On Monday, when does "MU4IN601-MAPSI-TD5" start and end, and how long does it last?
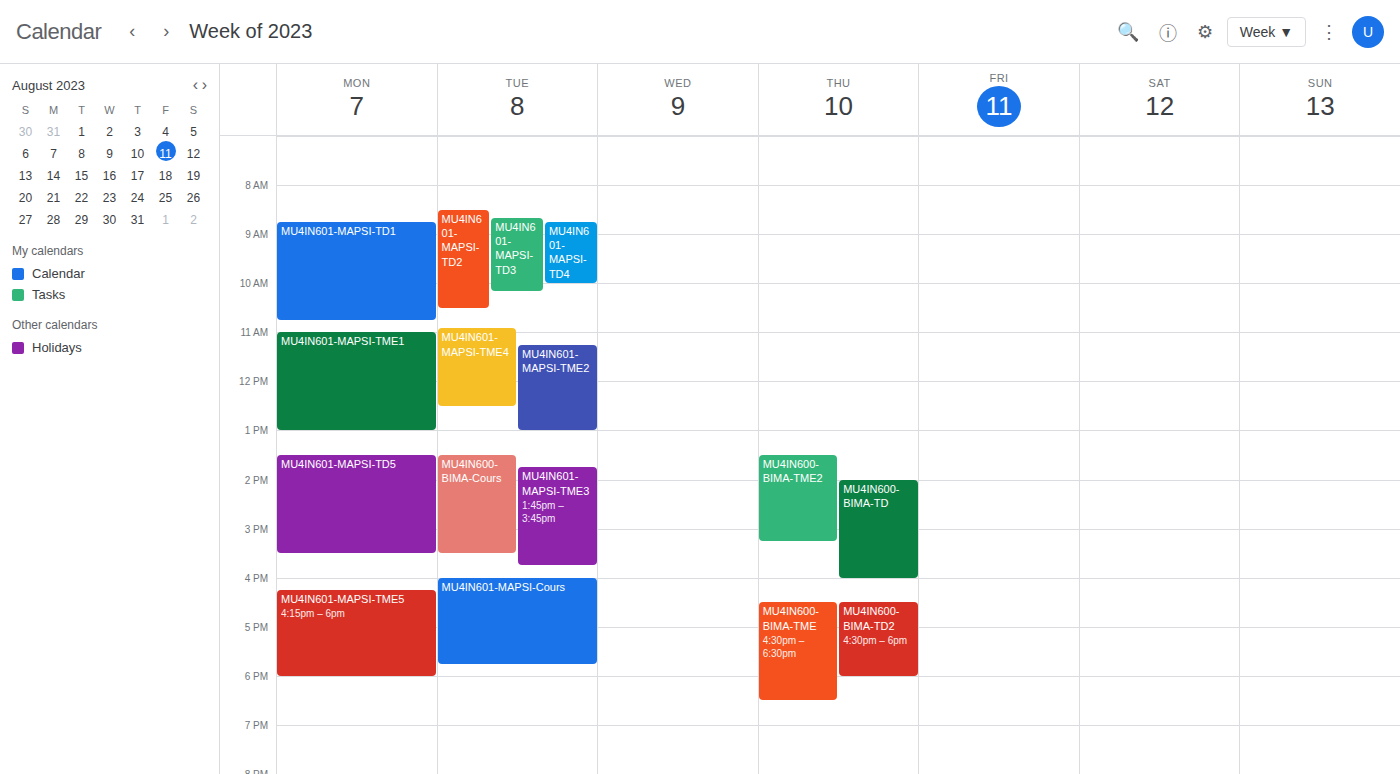
1:30 PM to 3:30 PM, 2 hours